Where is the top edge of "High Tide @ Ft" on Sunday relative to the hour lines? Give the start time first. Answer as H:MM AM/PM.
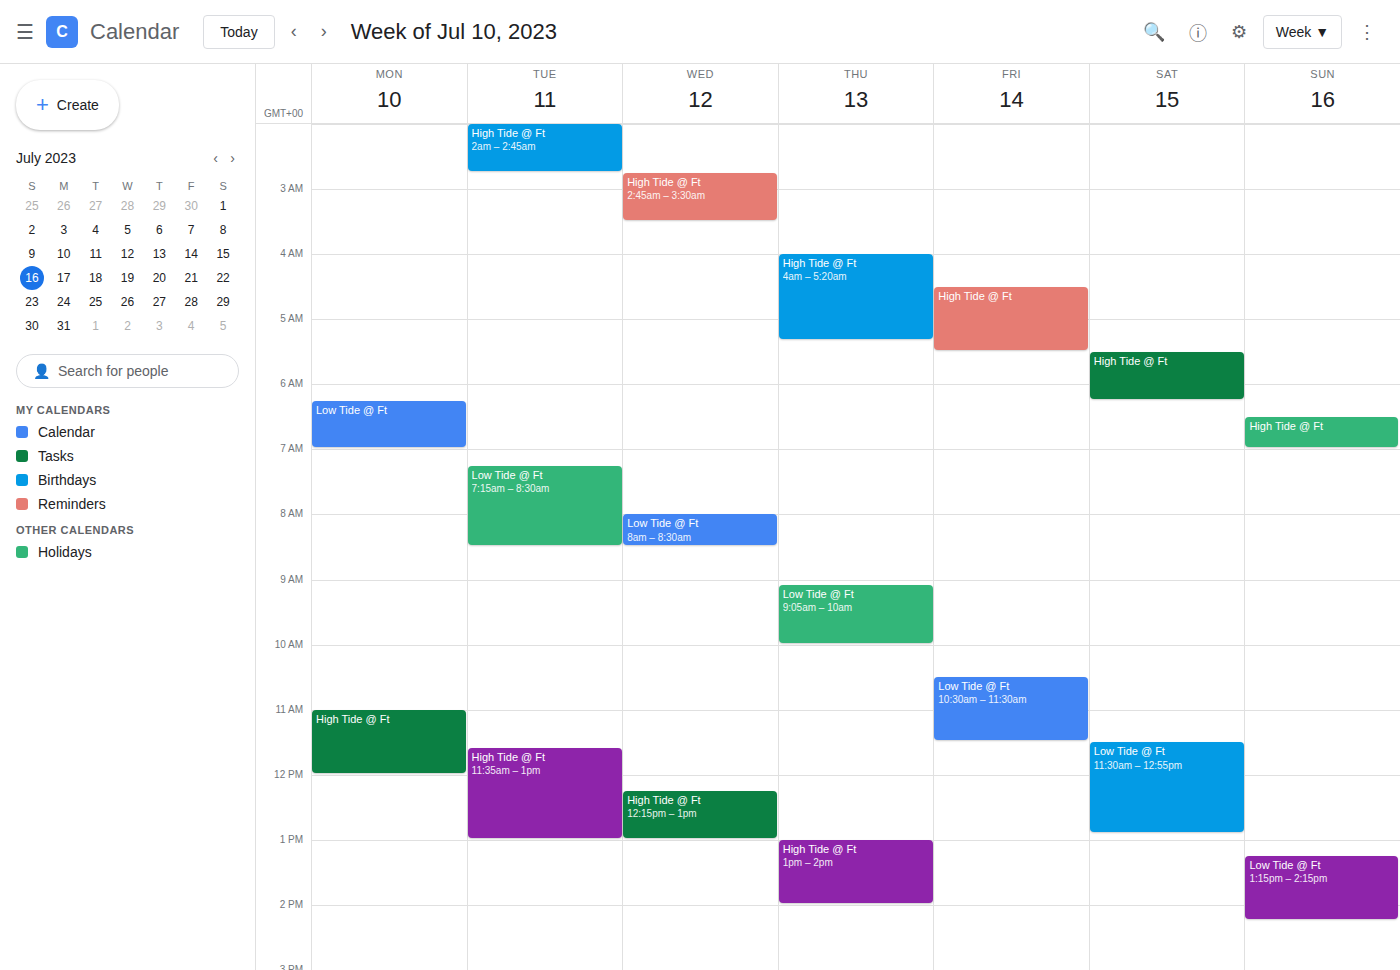
6:30 AM -- halfway between the 6 AM and 7 AM lines.